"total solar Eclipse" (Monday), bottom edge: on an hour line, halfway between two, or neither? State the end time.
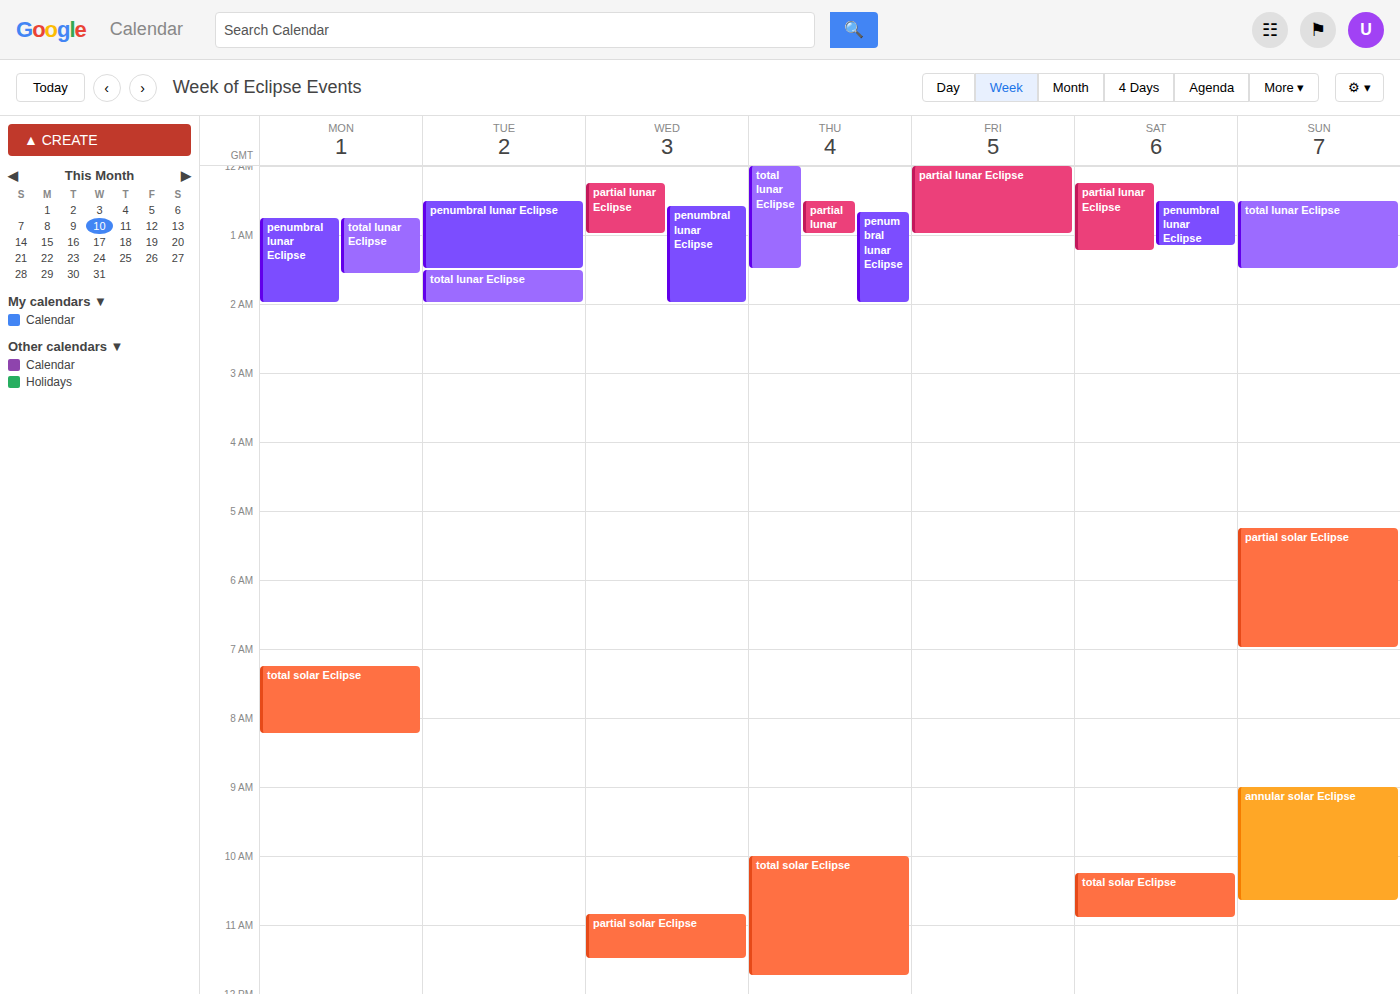
8:15 AM -- neither: a quarter of the way from the 8 AM line to the 9 AM line.